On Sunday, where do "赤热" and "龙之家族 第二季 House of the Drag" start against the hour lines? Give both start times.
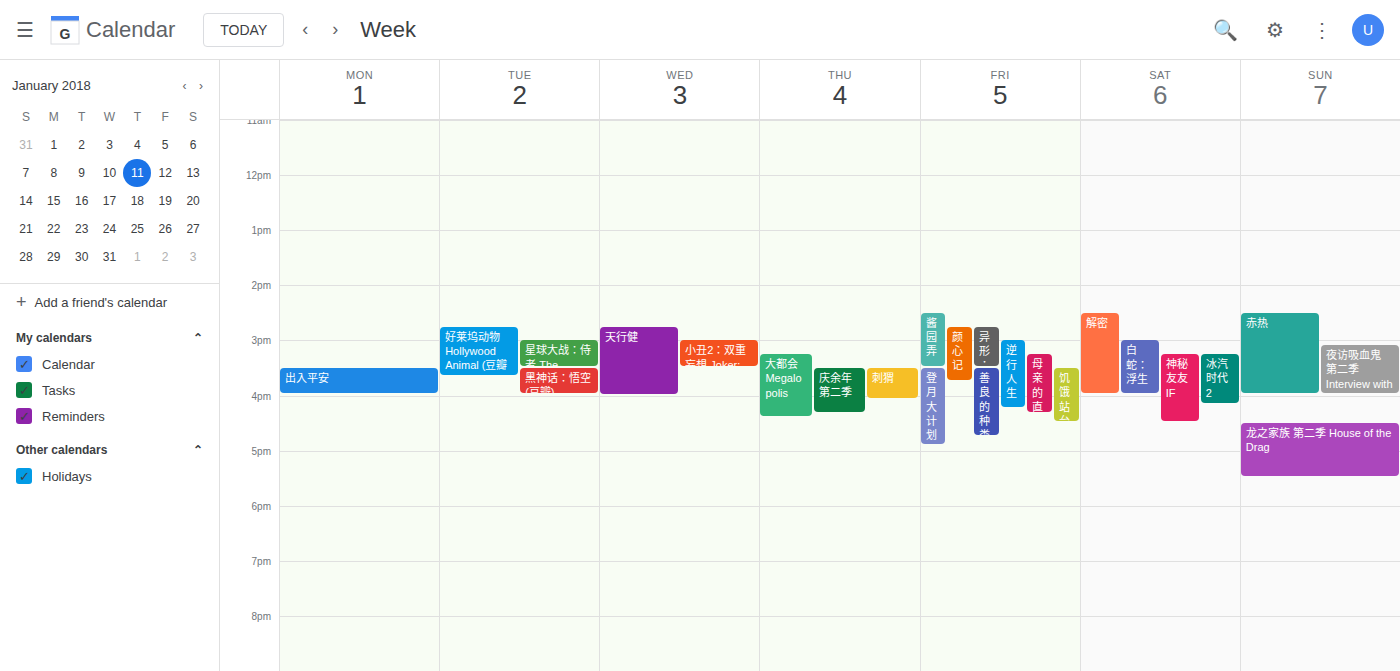
"赤热": 2:30 PM, halfway between the 2 PM and 3 PM lines. "龙之家族 第二季 House of the Drag": 4:30 PM, halfway between the 4 PM and 5 PM lines.